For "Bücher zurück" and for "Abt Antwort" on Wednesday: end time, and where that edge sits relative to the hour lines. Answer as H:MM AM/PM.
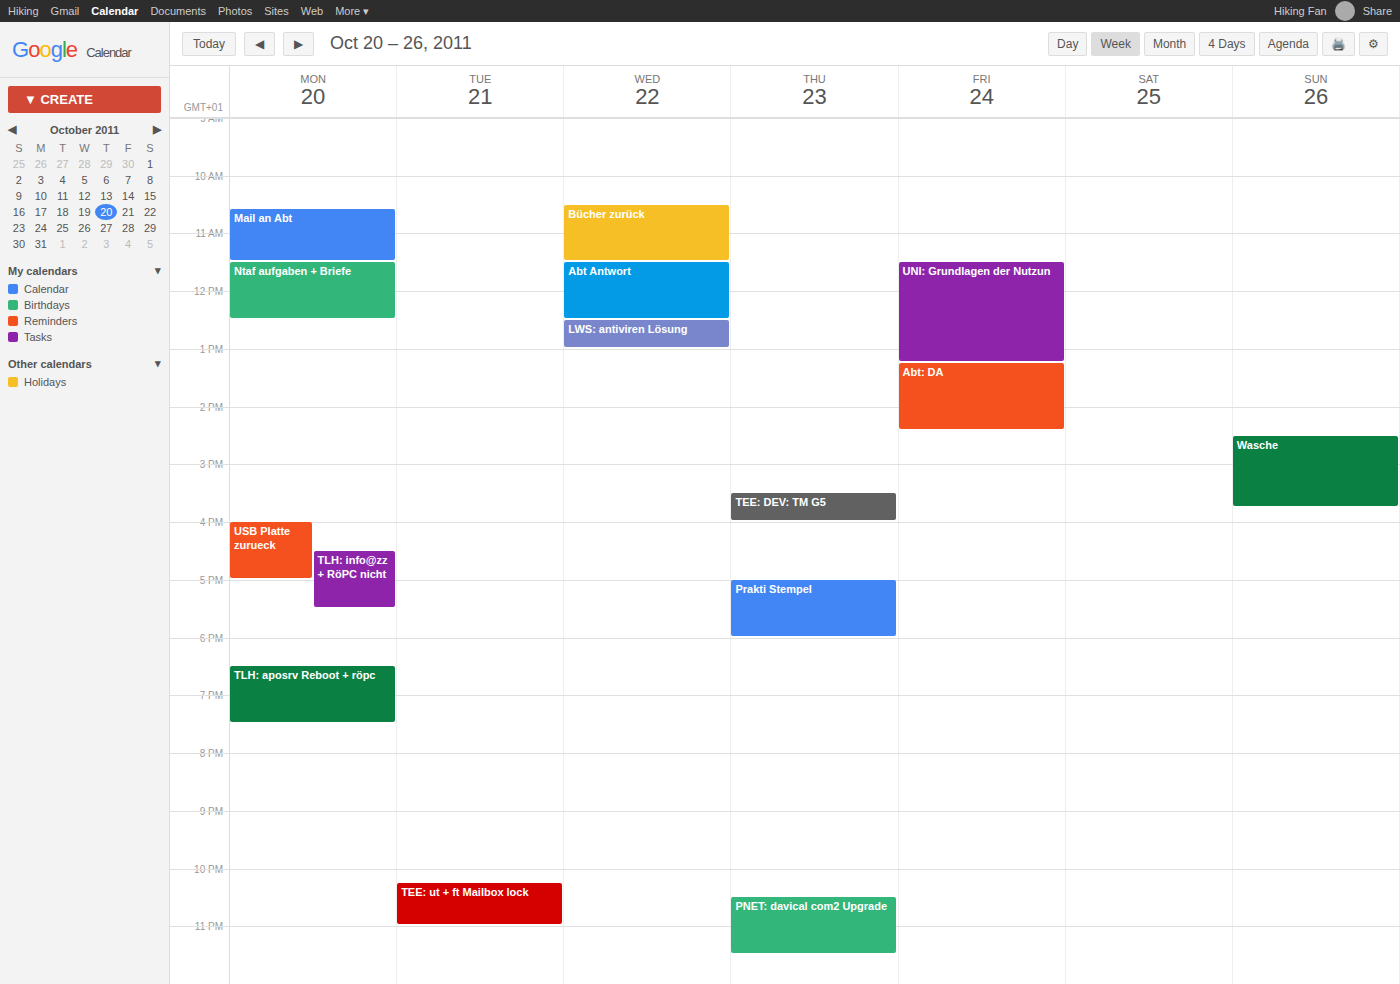
"Bücher zurück": 11:30 AM, halfway between the 11 AM and 12 PM lines. "Abt Antwort": 12:30 PM, halfway between the 12 PM and 1 PM lines.